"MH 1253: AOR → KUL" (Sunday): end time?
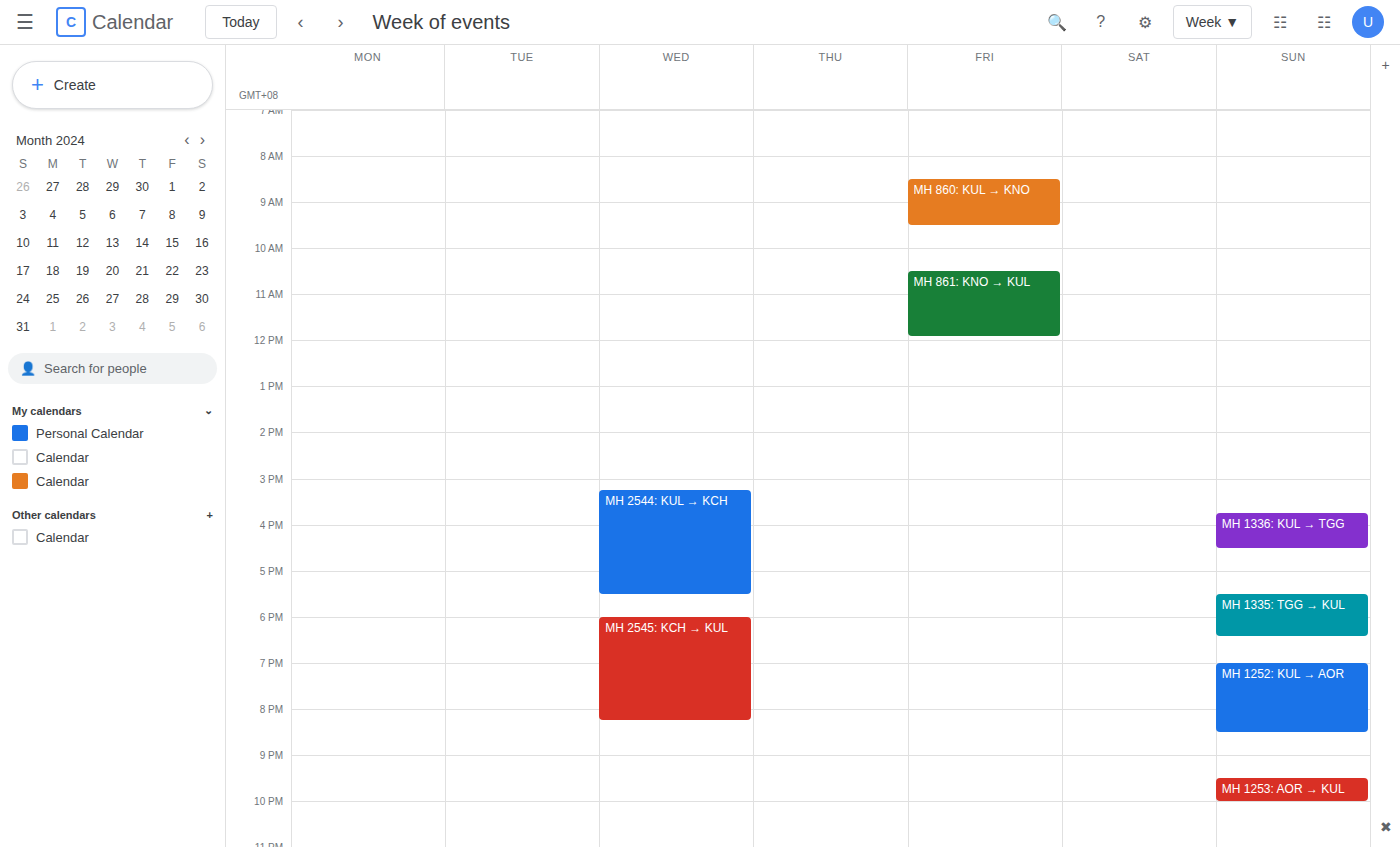
10:00 PM